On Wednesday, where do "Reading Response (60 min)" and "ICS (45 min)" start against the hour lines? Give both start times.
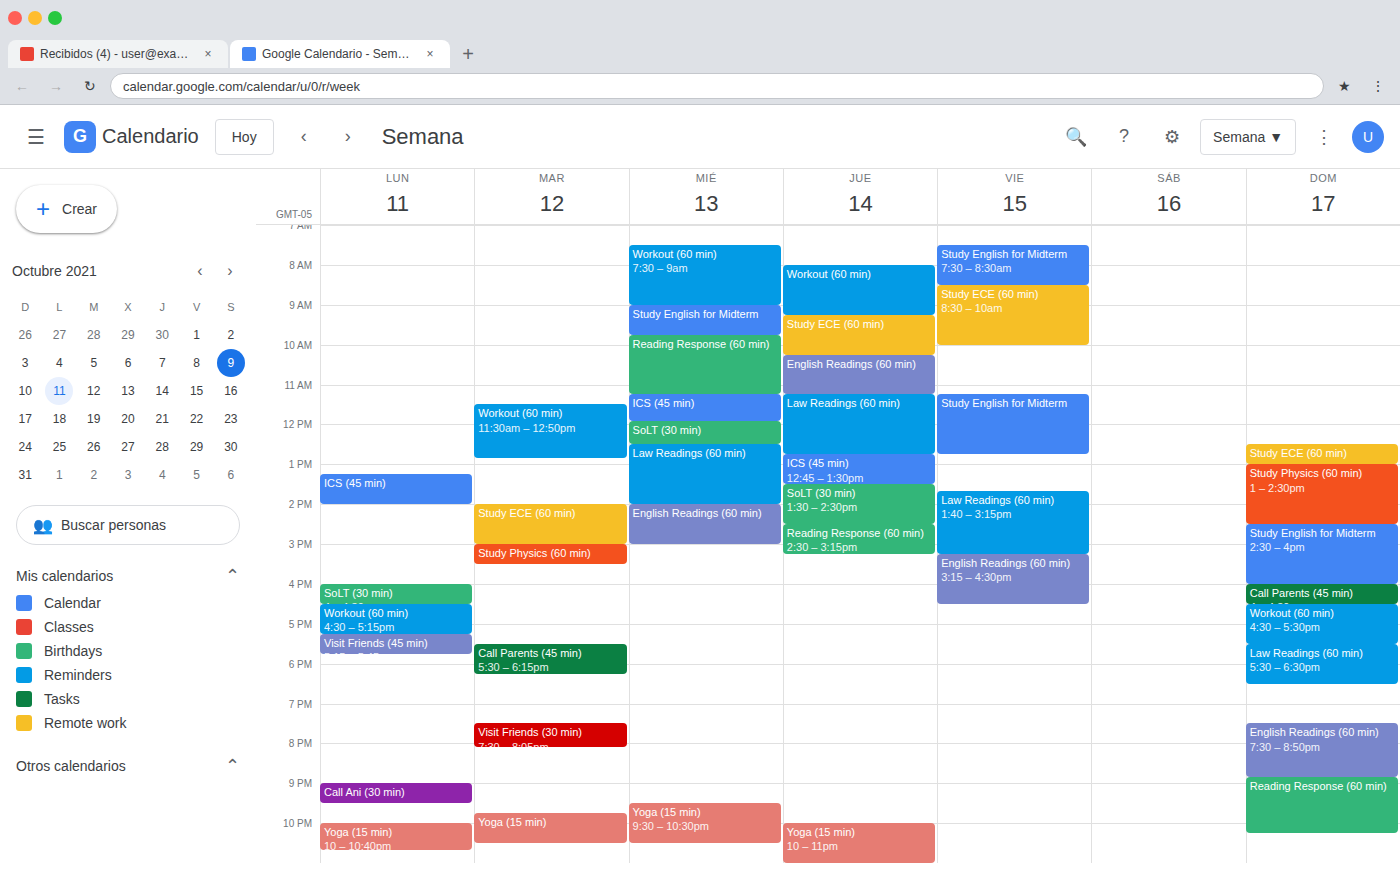
"Reading Response (60 min)": 09:45, neither: three quarters of the way from the 09:00 line to the 10:00 line. "ICS (45 min)": 11:15, neither: a quarter of the way from the 11:00 line to the 12:00 line.